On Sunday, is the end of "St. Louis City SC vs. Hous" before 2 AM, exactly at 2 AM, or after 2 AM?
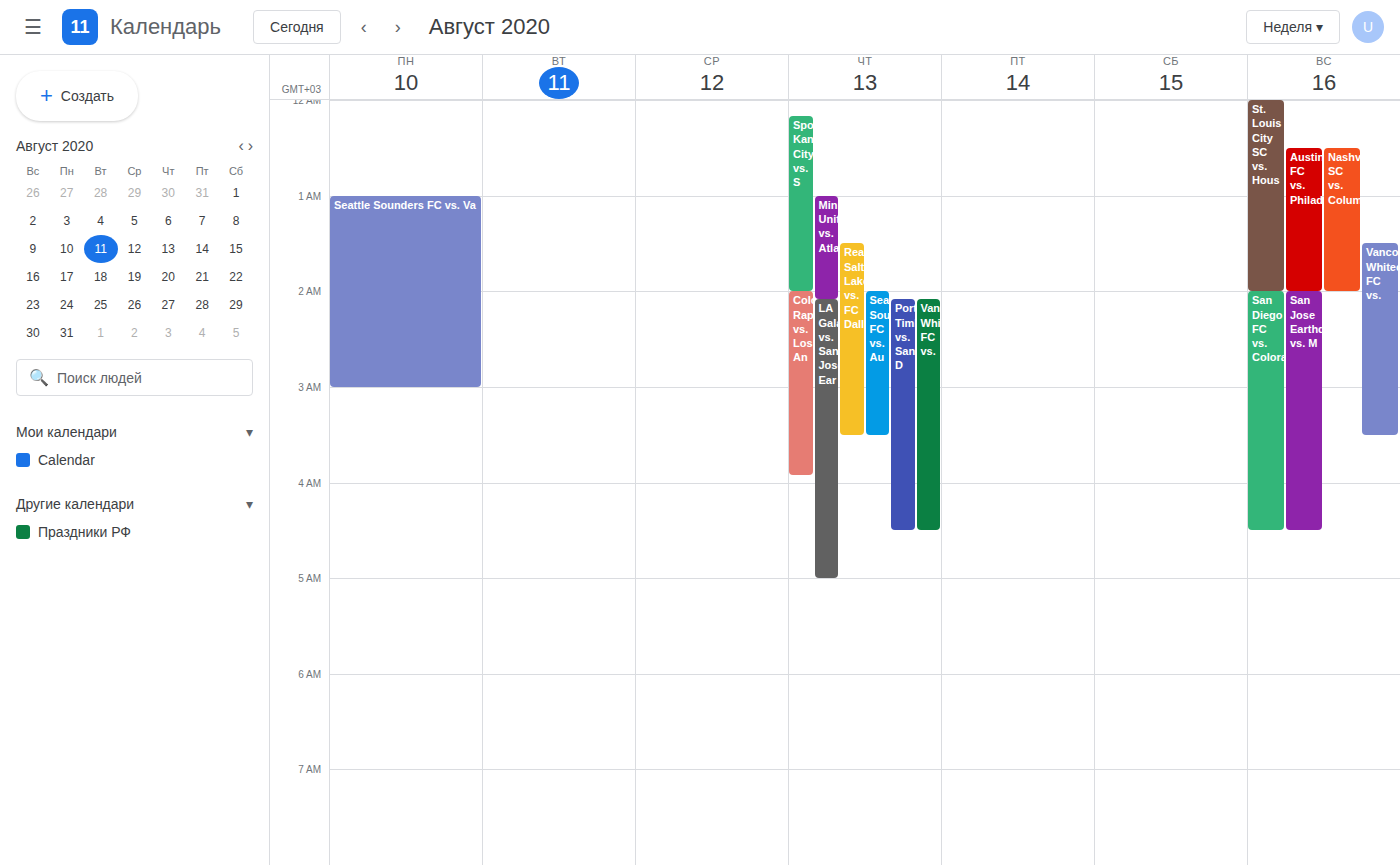
2:00 AM -- exactly at 2 AM, on the 2 AM line.